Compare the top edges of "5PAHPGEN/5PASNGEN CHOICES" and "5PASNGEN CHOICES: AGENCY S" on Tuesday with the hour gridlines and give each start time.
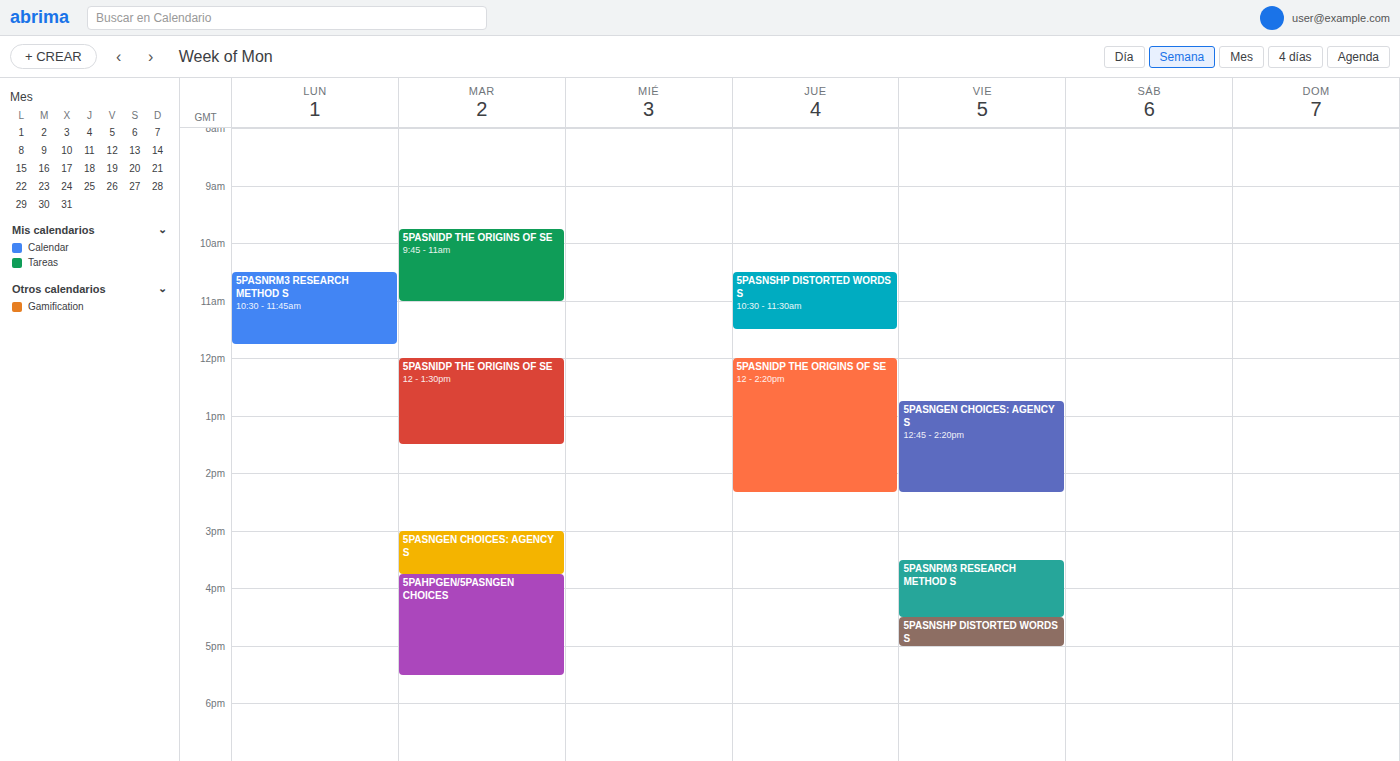
"5PAHPGEN/5PASNGEN CHOICES": 3:45 PM, neither: three quarters of the way from the 3 PM line to the 4 PM line. "5PASNGEN CHOICES: AGENCY S": 3:00 PM, exactly on the 3 PM line.